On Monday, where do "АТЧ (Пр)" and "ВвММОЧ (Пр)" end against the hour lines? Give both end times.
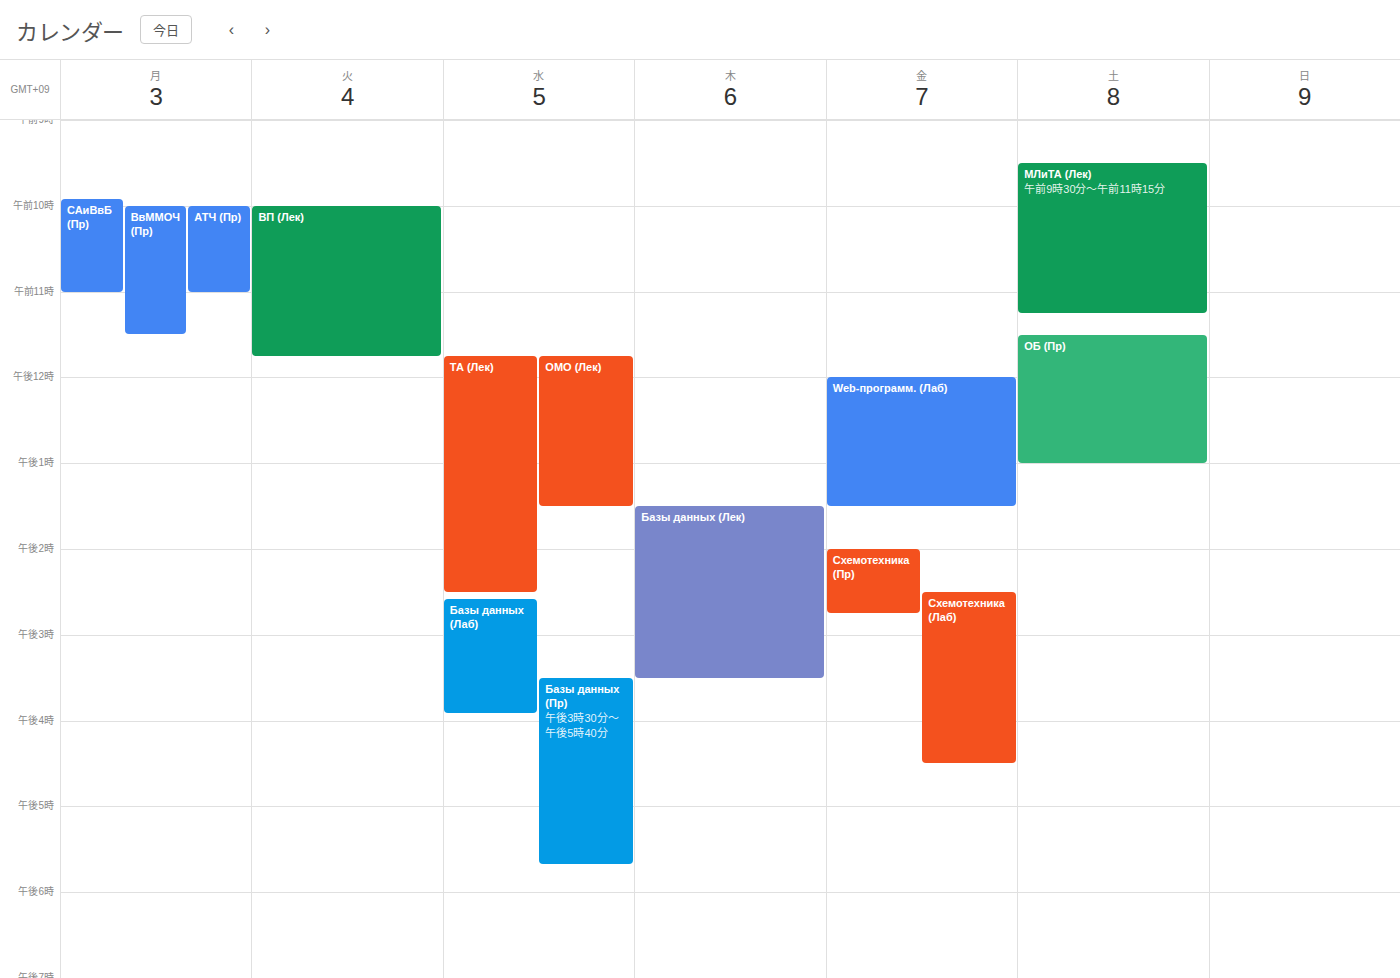
"АТЧ (Пр)": 11:00 AM, exactly on the 11 AM line. "ВвММОЧ (Пр)": 11:30 AM, halfway between the 11 AM and 12 PM lines.